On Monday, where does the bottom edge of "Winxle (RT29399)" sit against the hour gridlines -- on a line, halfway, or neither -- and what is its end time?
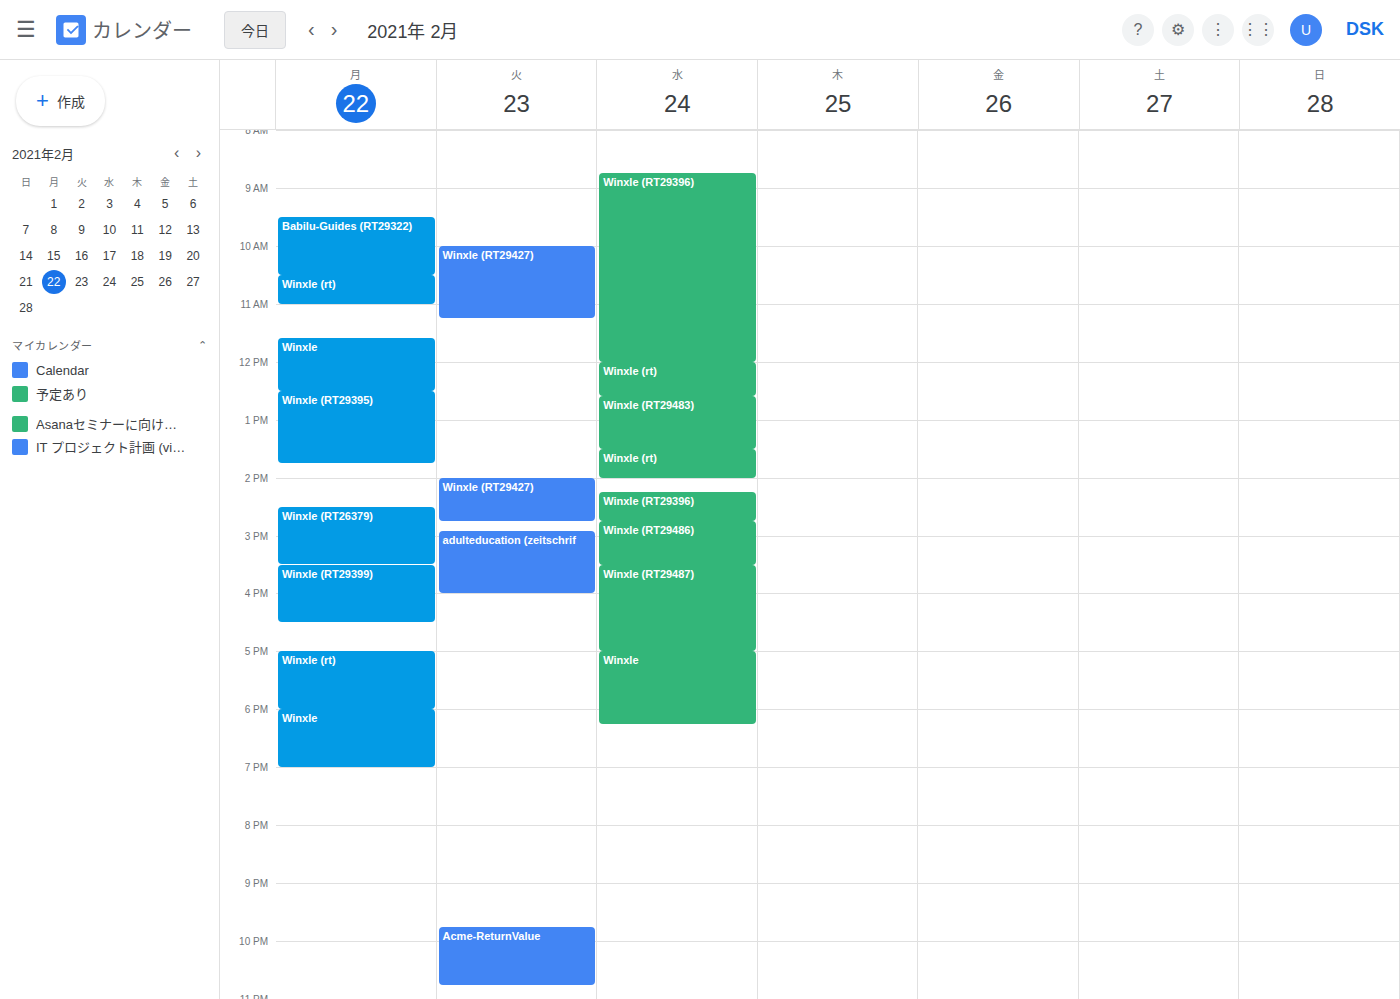
4:30 PM -- halfway between the 4 PM and 5 PM lines.